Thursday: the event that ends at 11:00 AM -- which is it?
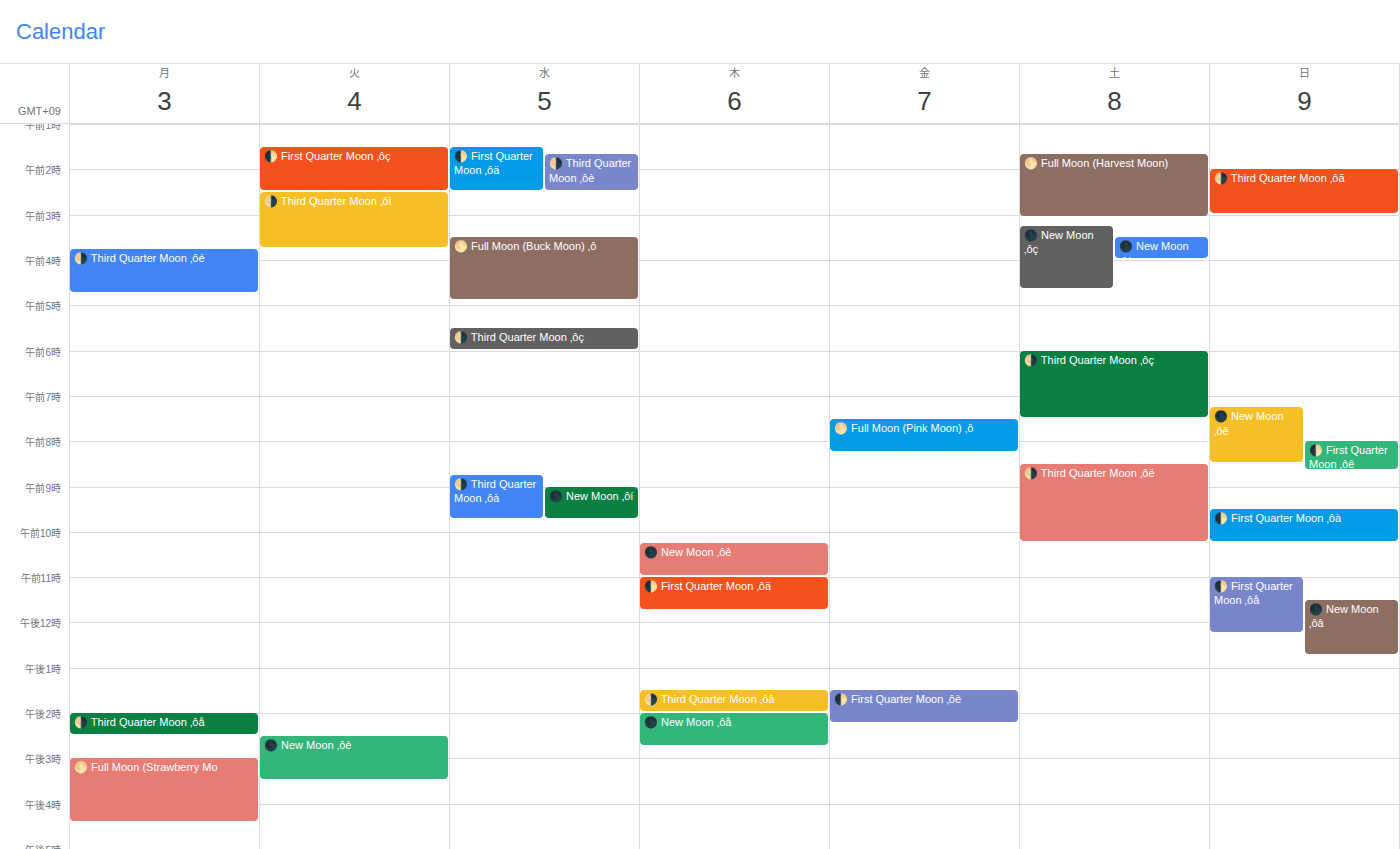
"🌑 New Moon ‚ôê"